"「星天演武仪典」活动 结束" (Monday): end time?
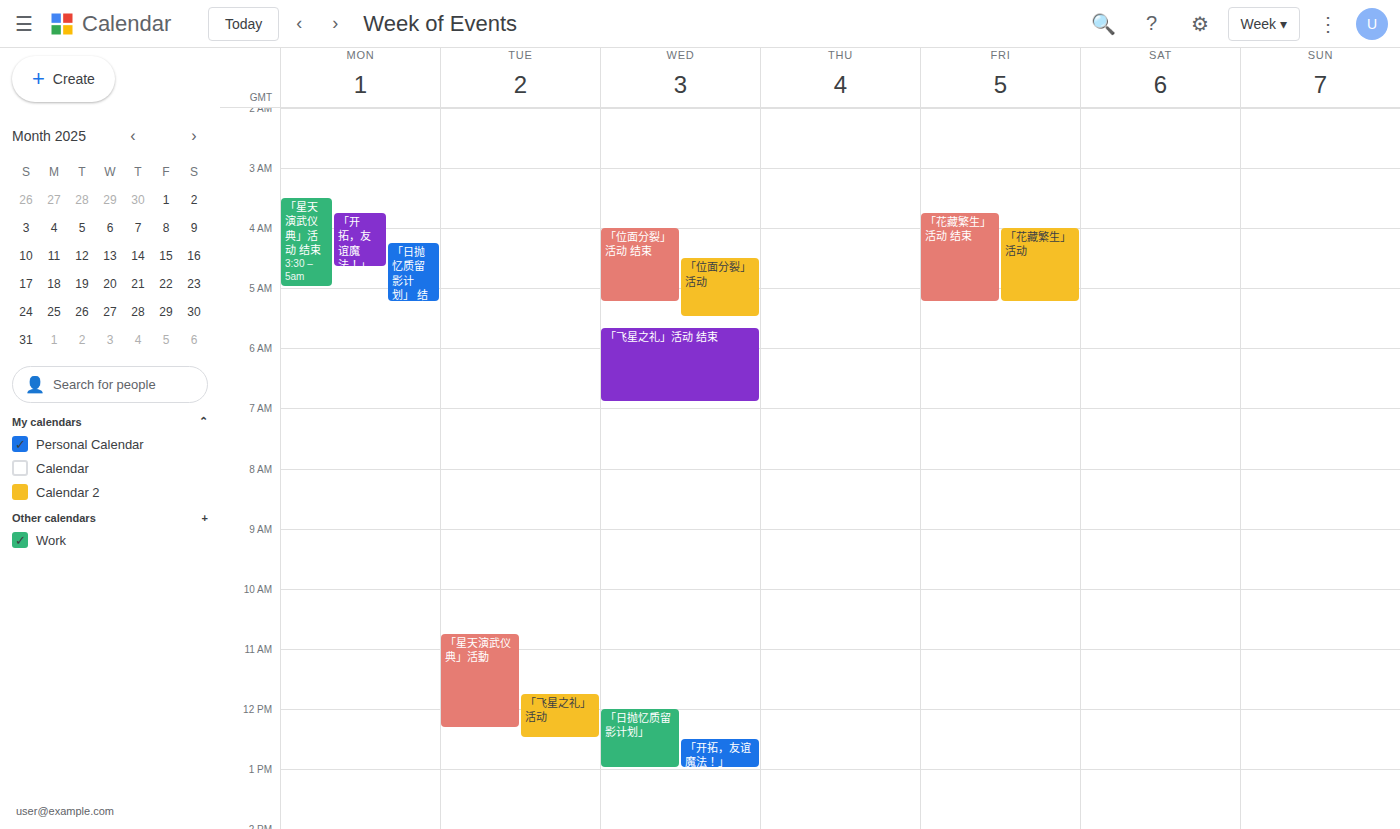
5:00 AM